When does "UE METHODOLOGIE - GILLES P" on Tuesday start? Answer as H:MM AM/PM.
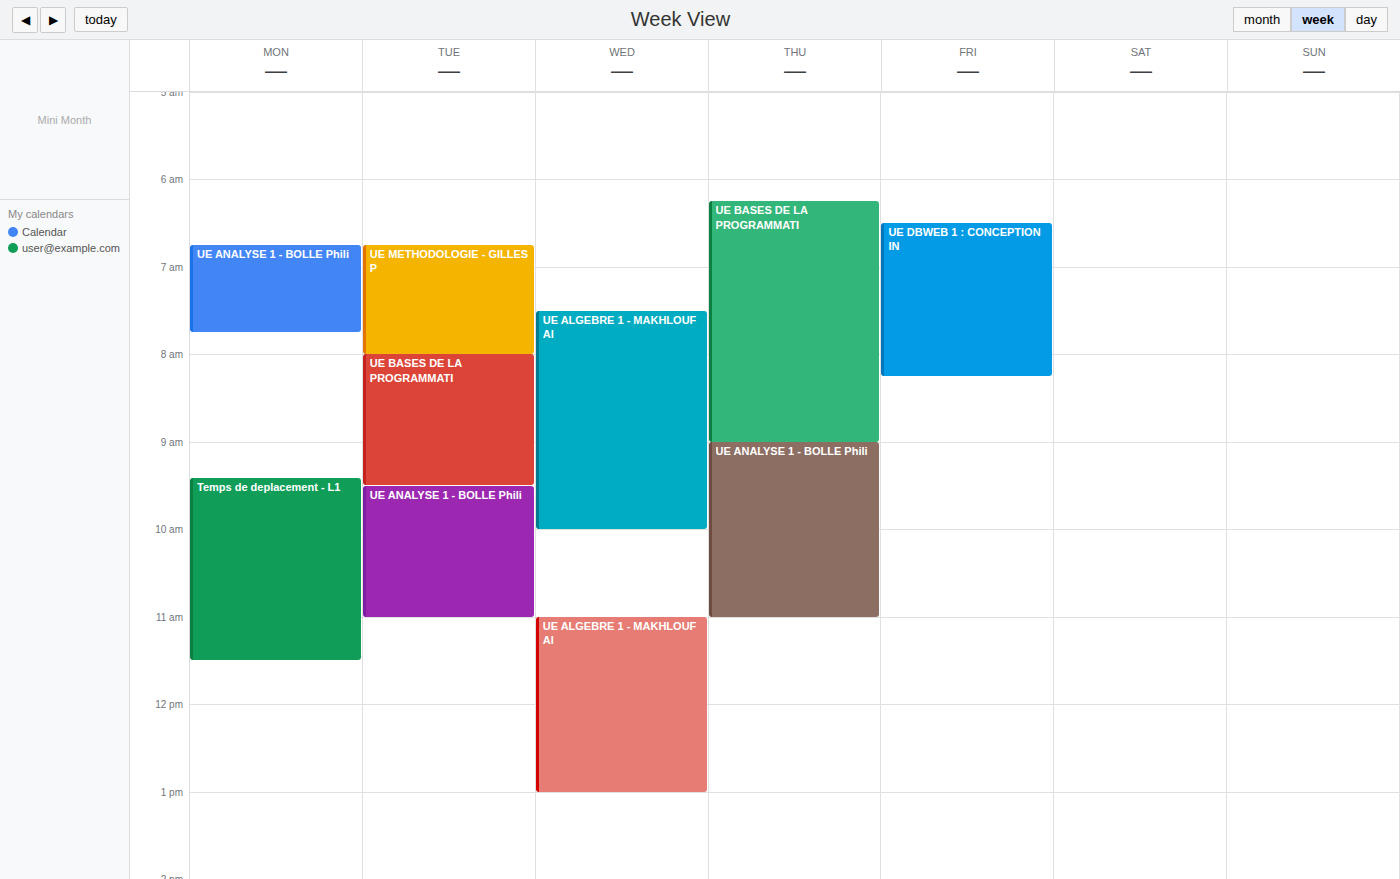
6:45 AM